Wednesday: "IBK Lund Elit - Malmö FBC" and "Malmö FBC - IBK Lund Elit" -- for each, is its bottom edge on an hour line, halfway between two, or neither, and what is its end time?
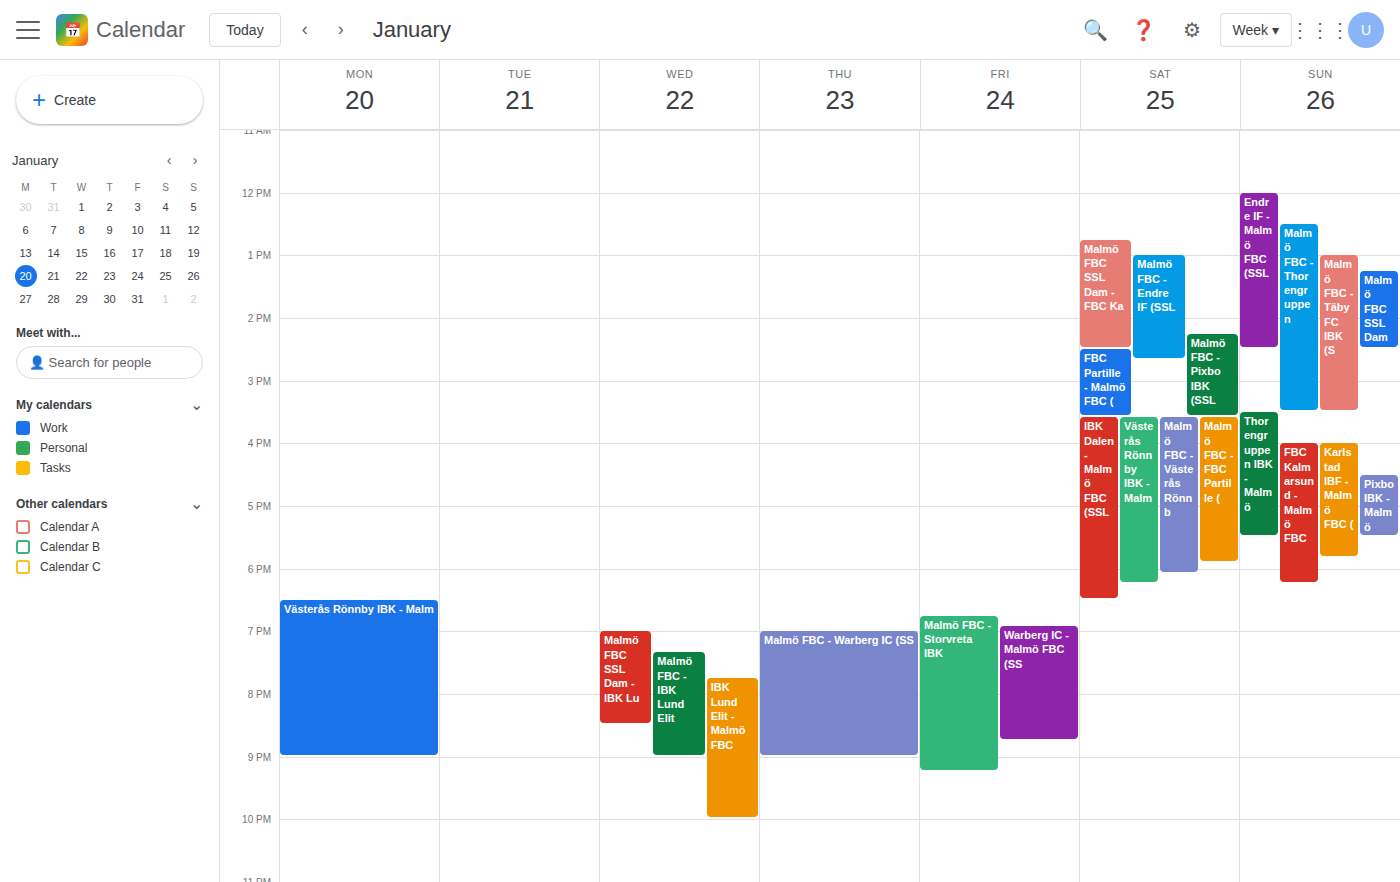
"IBK Lund Elit - Malmö FBC": 10:00 PM, exactly on the 10 PM line. "Malmö FBC - IBK Lund Elit": 9:00 PM, exactly on the 9 PM line.